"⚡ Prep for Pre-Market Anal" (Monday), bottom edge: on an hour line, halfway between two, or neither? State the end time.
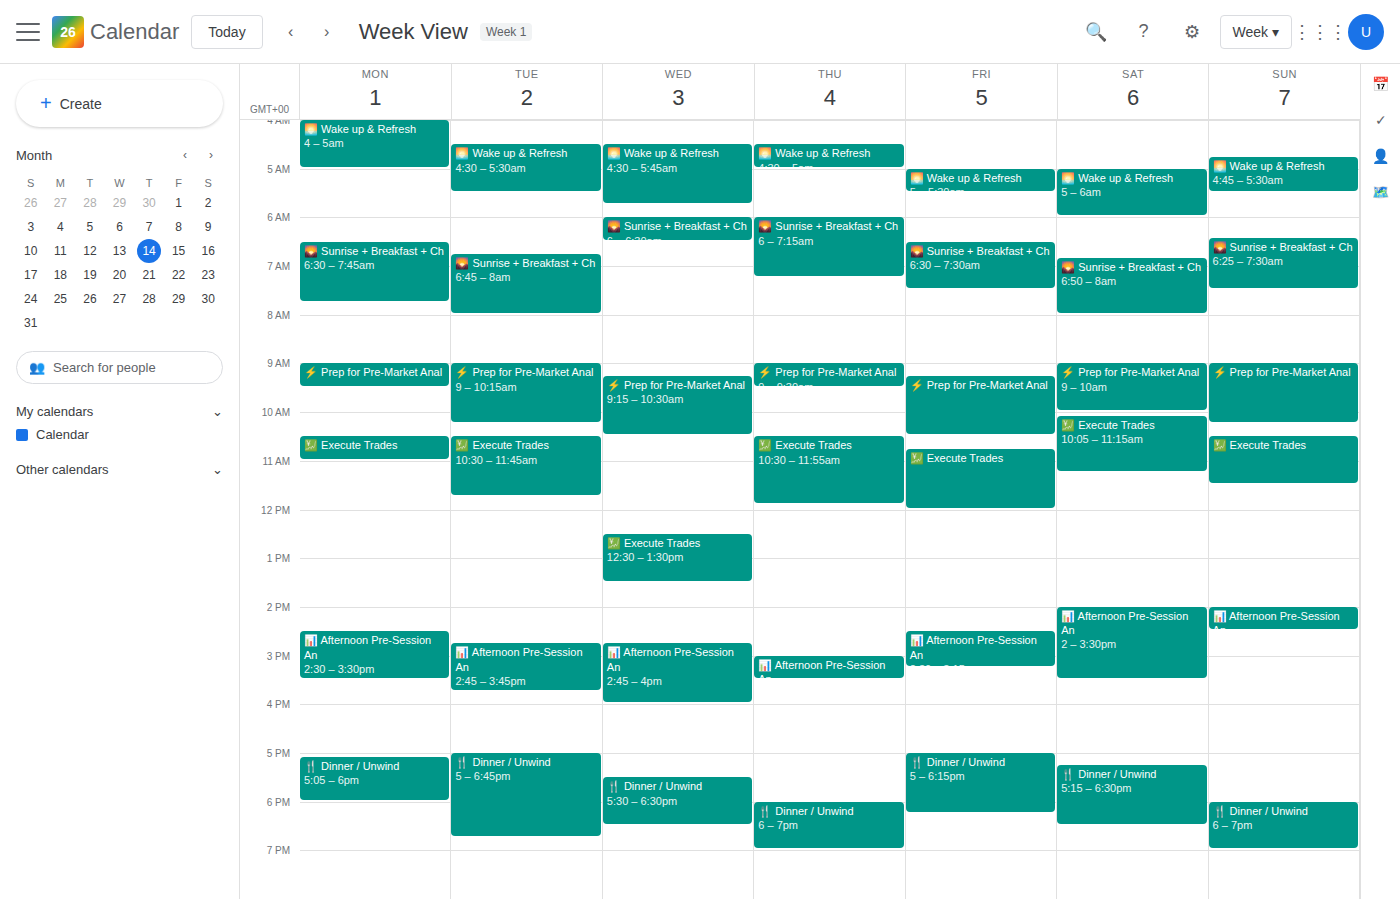
9:30 AM -- halfway between the 9 AM and 10 AM lines.